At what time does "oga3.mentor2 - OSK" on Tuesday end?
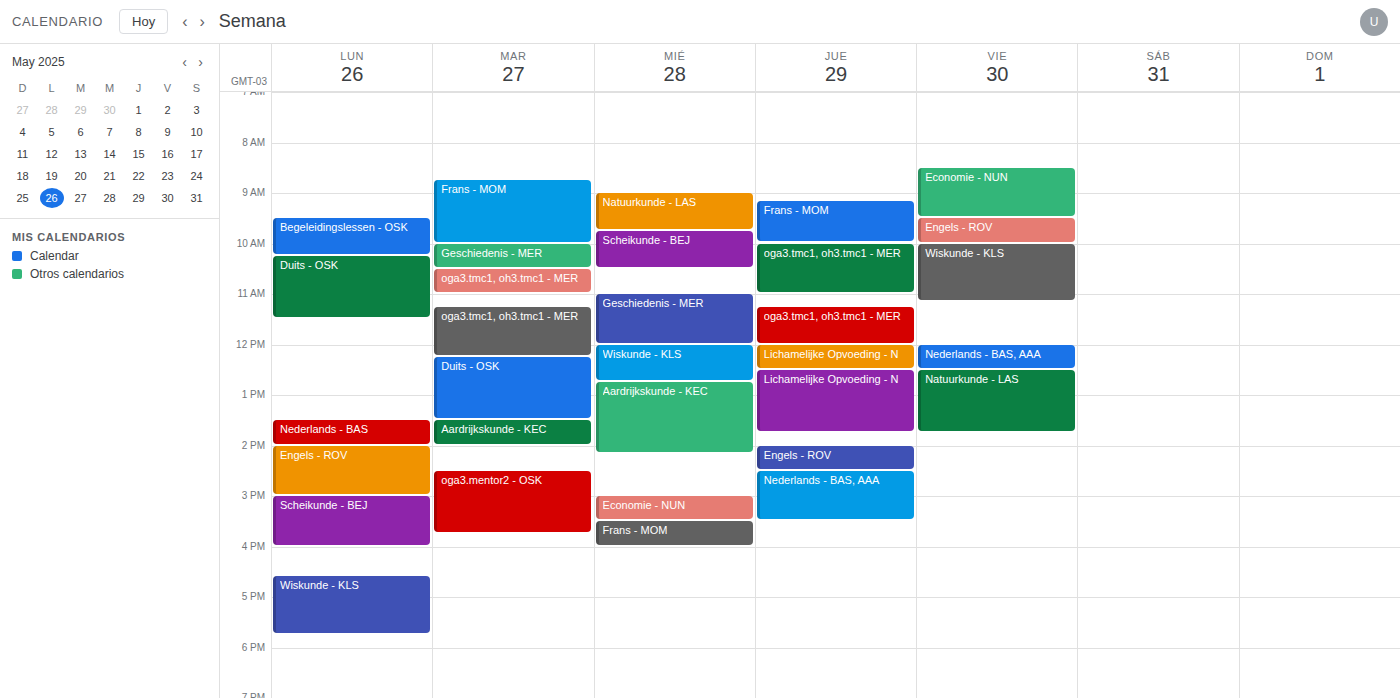
3:45 PM